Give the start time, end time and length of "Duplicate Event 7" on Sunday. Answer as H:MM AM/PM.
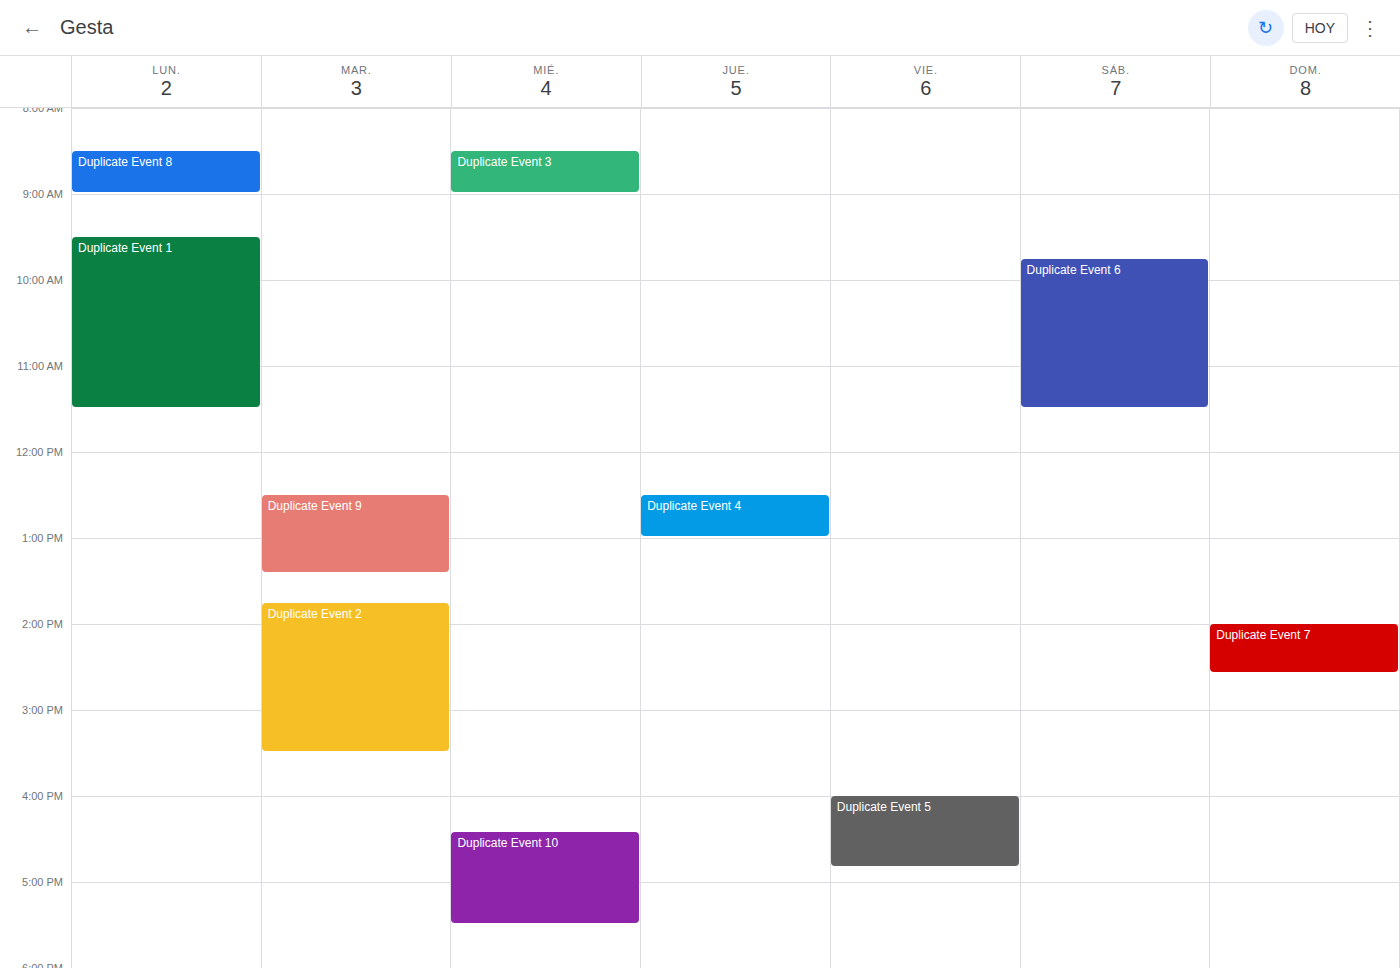
2:00 PM to 2:35 PM, 35 minutes